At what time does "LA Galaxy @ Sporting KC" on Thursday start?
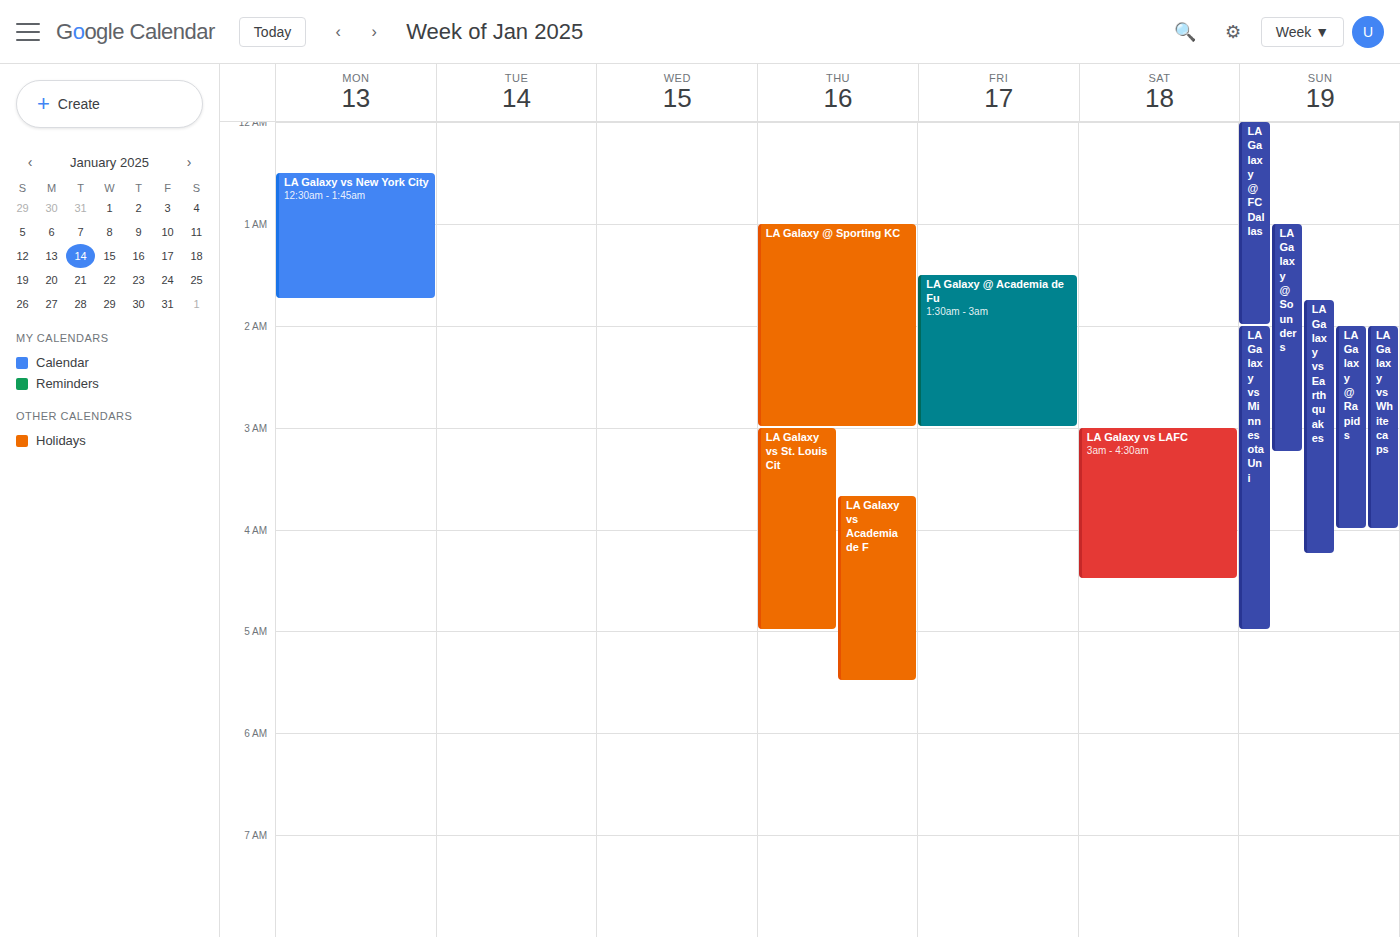
1:00 AM